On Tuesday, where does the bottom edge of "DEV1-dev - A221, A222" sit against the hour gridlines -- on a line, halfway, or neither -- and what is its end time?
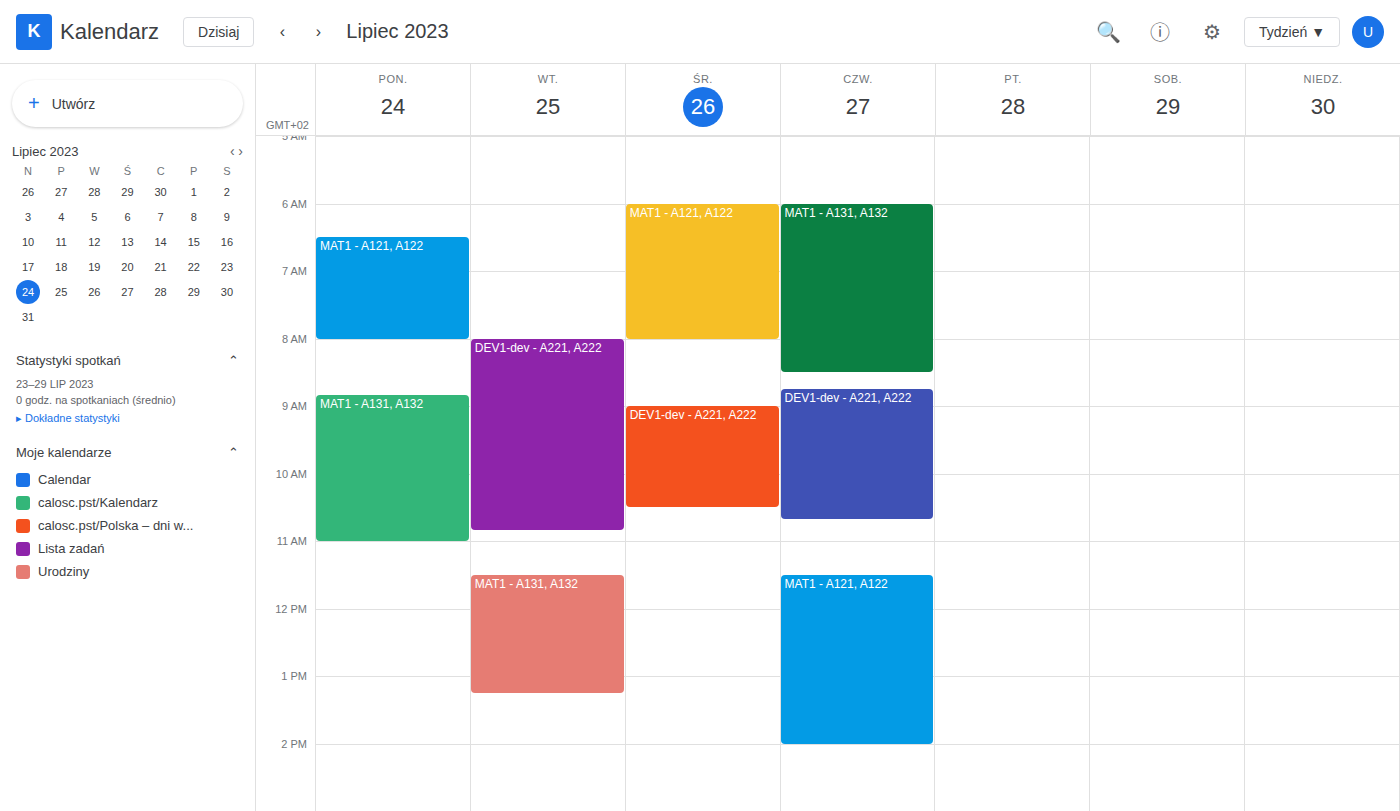
10:50 AM -- neither: 50 minutes below the 10 AM line and 10 minutes above the 11 AM line.